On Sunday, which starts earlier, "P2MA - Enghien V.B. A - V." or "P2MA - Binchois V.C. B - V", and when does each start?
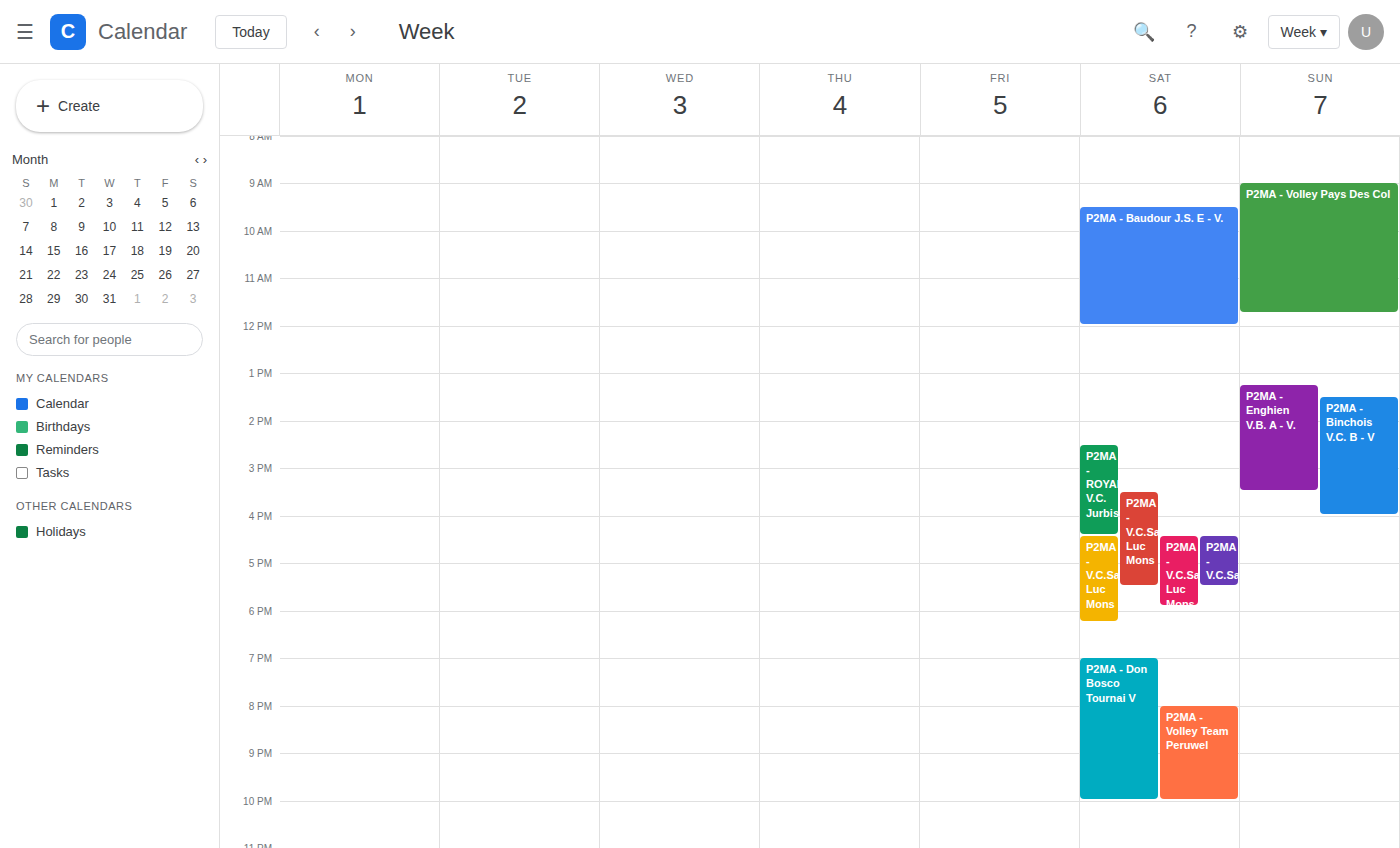
"P2MA - Enghien V.B. A - V." 1:15 PM; "P2MA - Binchois V.C. B - V" 1:30 PM.